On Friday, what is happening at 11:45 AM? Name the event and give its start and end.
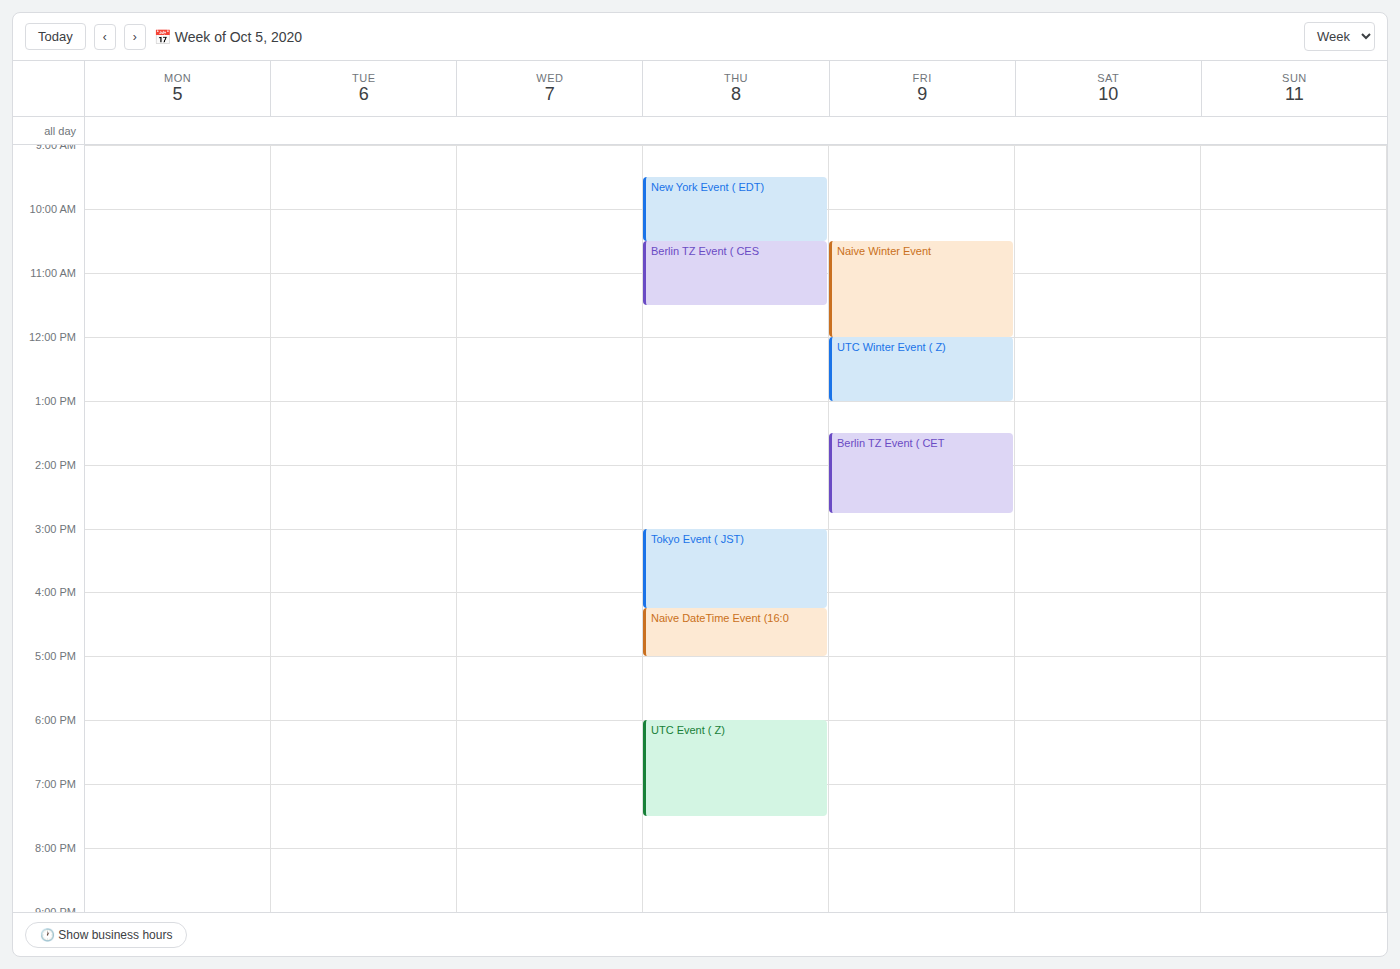
"Naive Winter Event", 10:30 AM to 12:00 PM